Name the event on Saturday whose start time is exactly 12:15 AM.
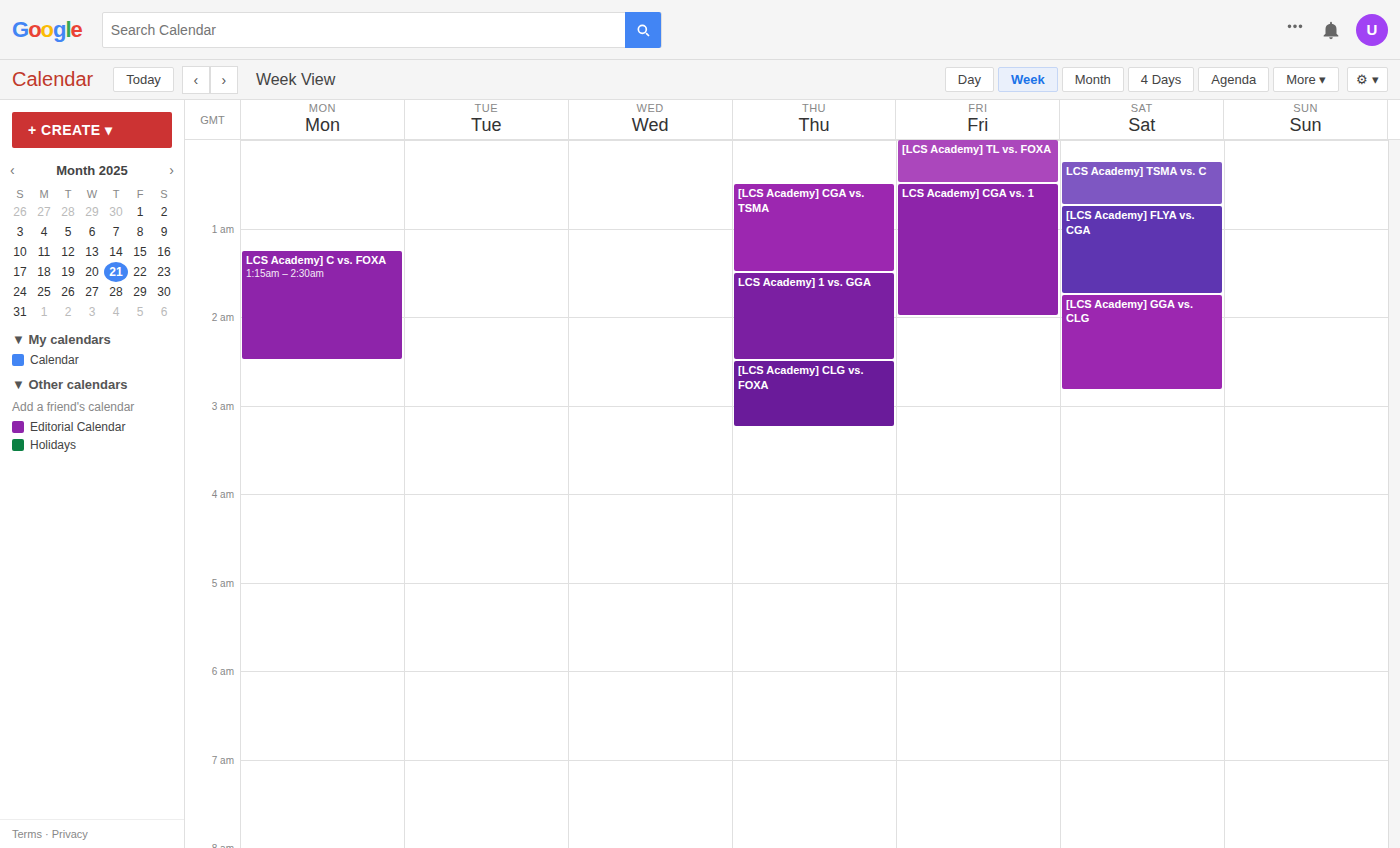
"LCS Academy] TSMA vs. C"